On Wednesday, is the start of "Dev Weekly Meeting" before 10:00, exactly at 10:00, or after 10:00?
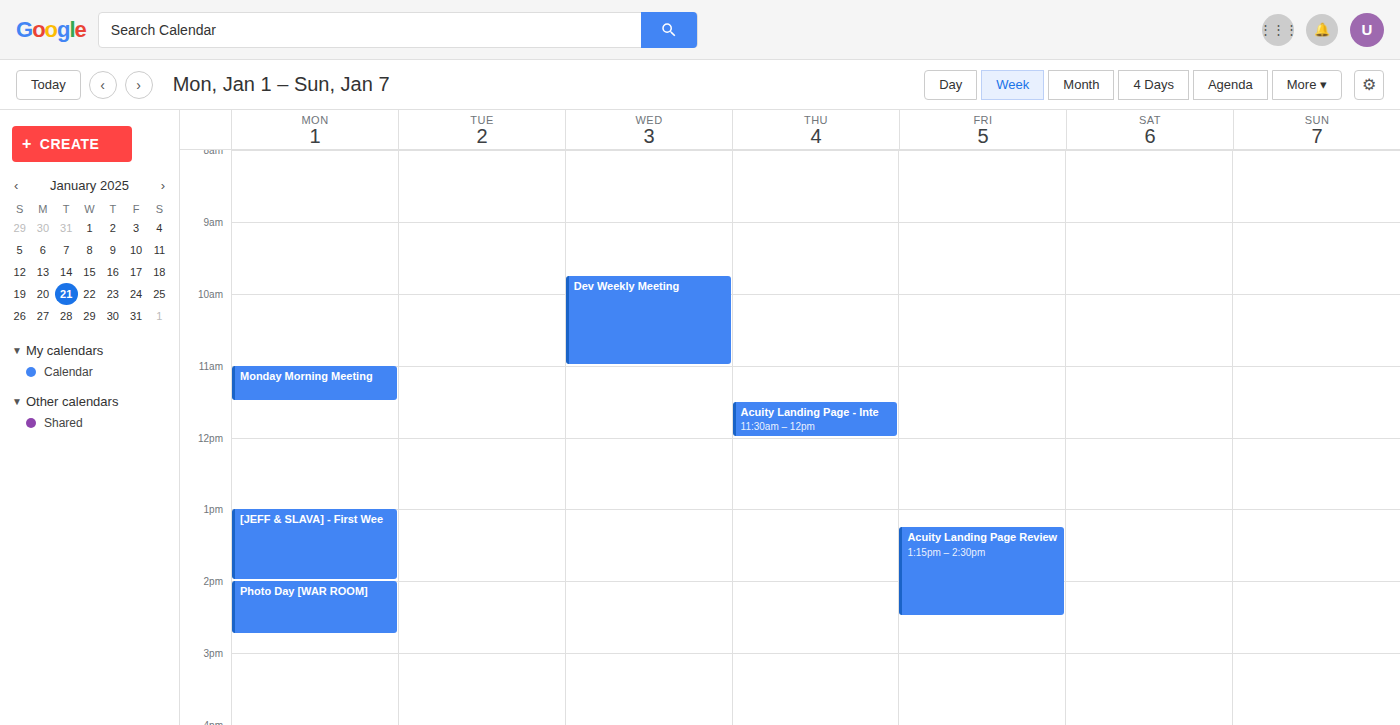
09:45 -- before 10:00, 15 minutes above the 10:00 line.